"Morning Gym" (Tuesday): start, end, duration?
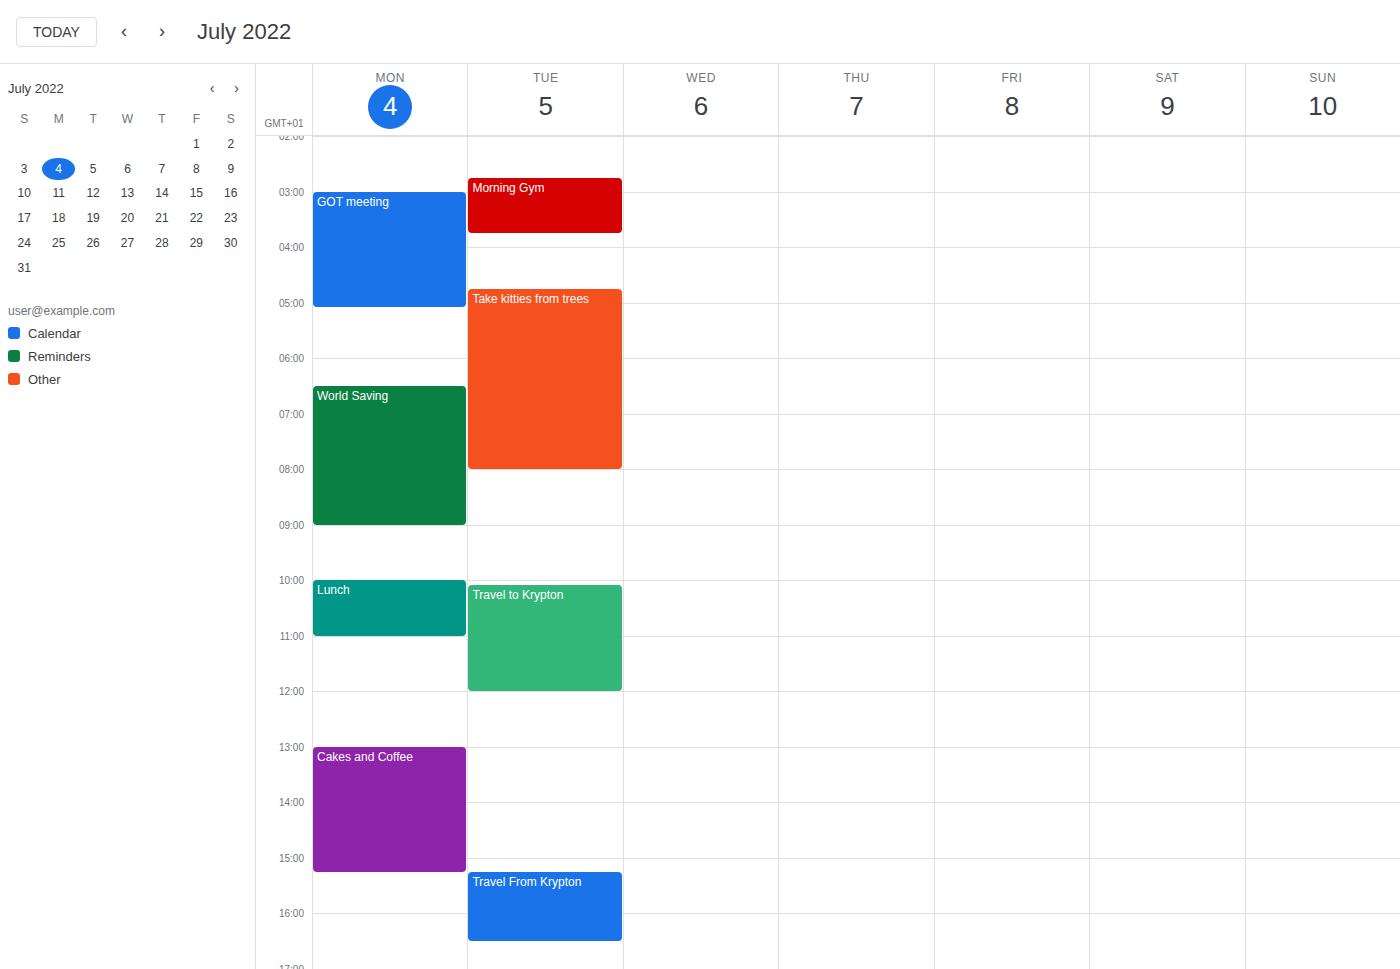
2:45 AM to 3:45 AM, 1 hour